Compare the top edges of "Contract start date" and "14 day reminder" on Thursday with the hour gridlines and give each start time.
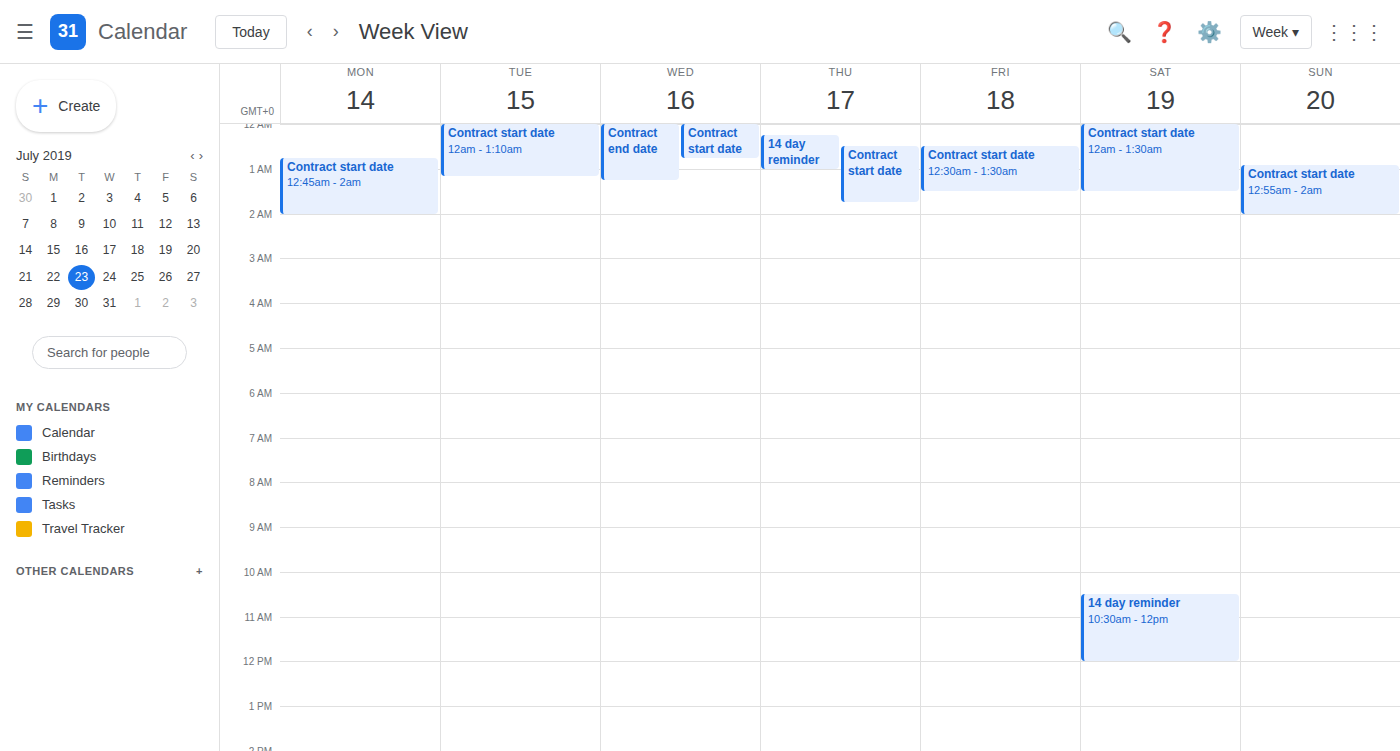
"Contract start date": 12:30 AM, halfway between the 12 AM and 1 AM lines. "14 day reminder": 12:15 AM, neither: a quarter of the way from the 12 AM line to the 1 AM line.